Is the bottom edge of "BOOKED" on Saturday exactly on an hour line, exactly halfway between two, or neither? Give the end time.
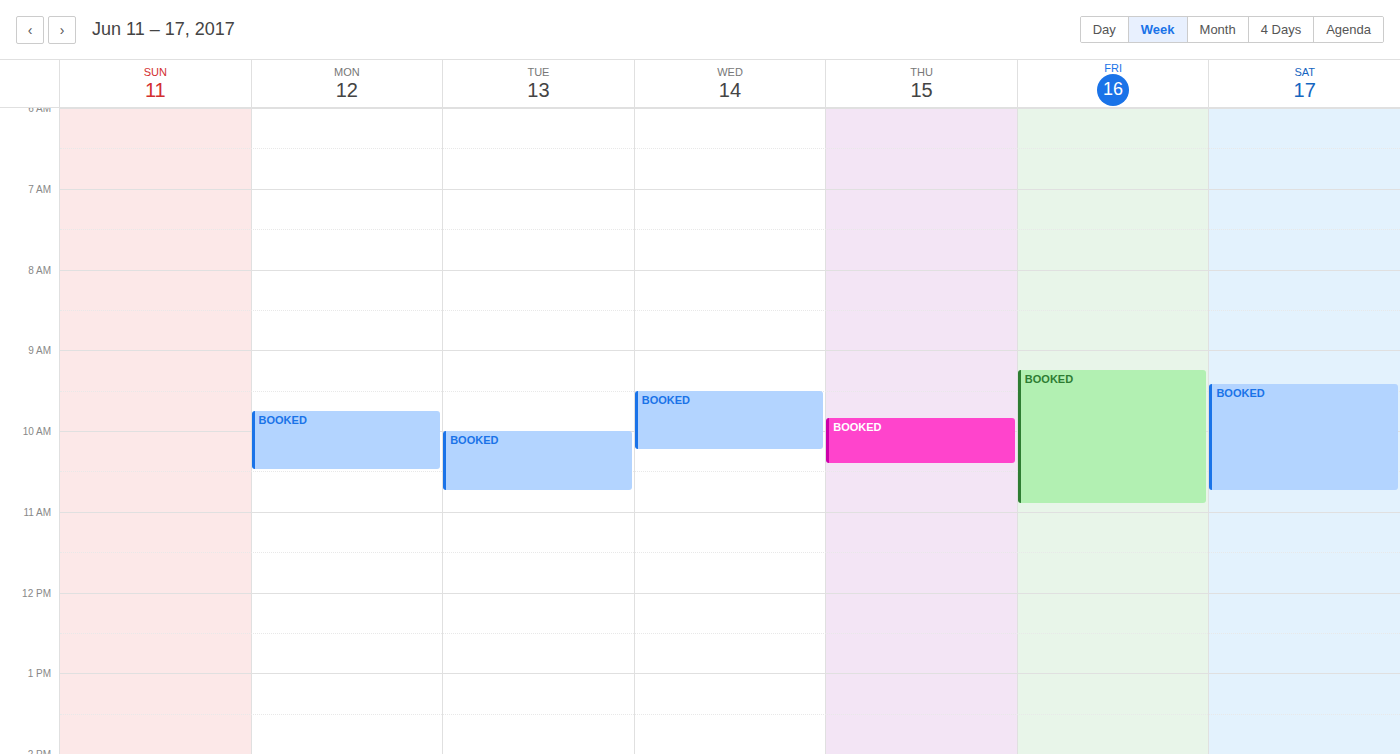
10:45 -- neither: three quarters of the way from the 10:00 line to the 11:00 line.